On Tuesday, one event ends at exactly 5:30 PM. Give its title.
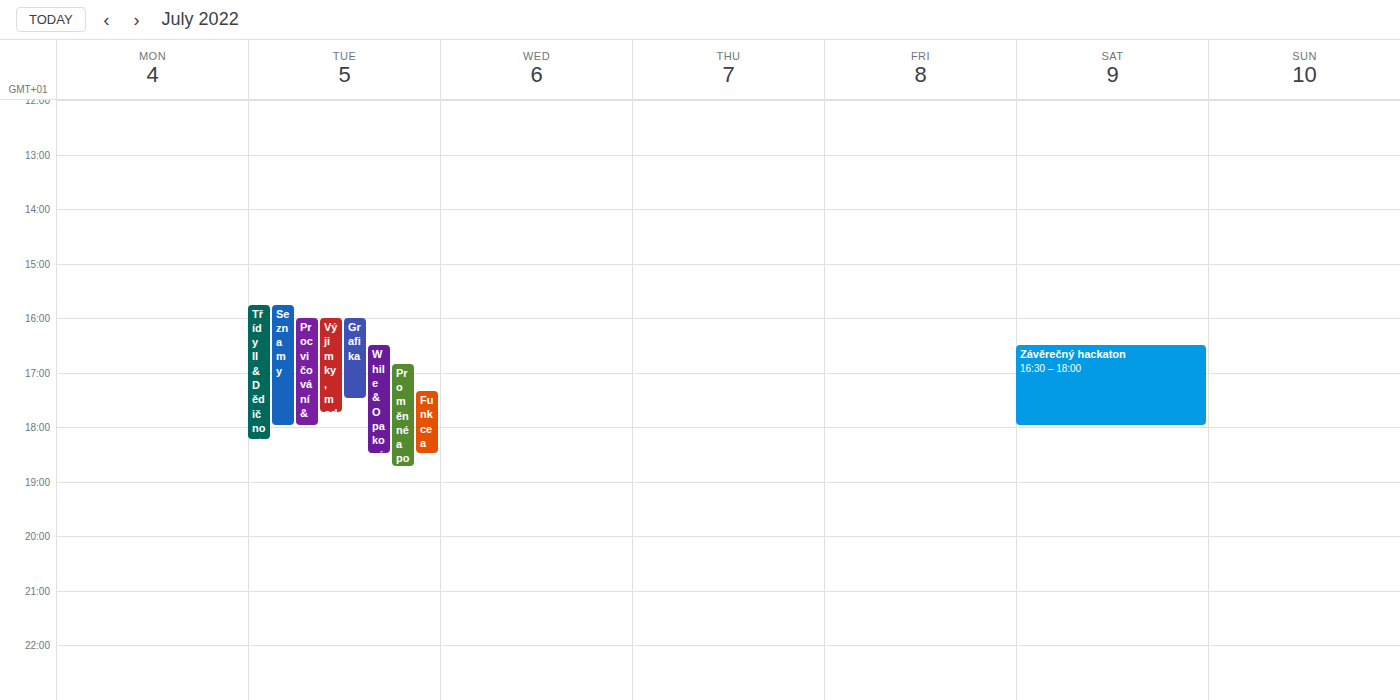
"Grafika"